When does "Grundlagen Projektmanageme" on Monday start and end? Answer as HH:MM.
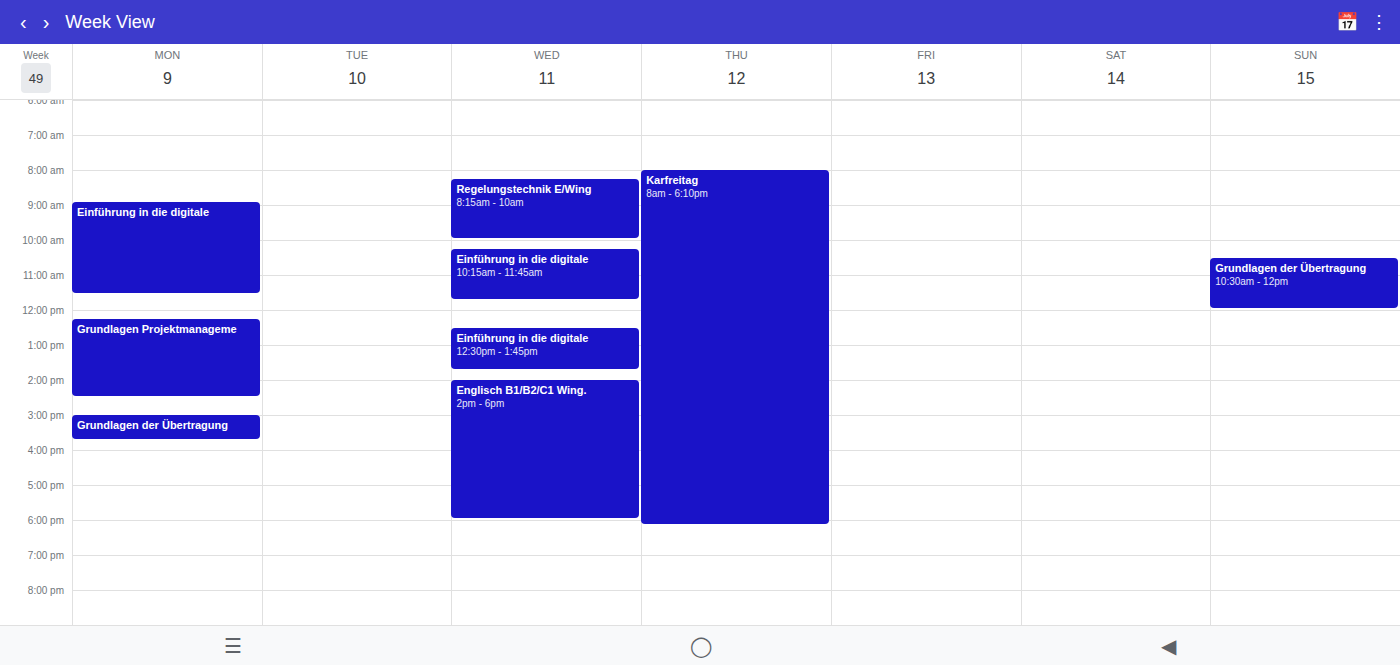
12:15 to 14:30